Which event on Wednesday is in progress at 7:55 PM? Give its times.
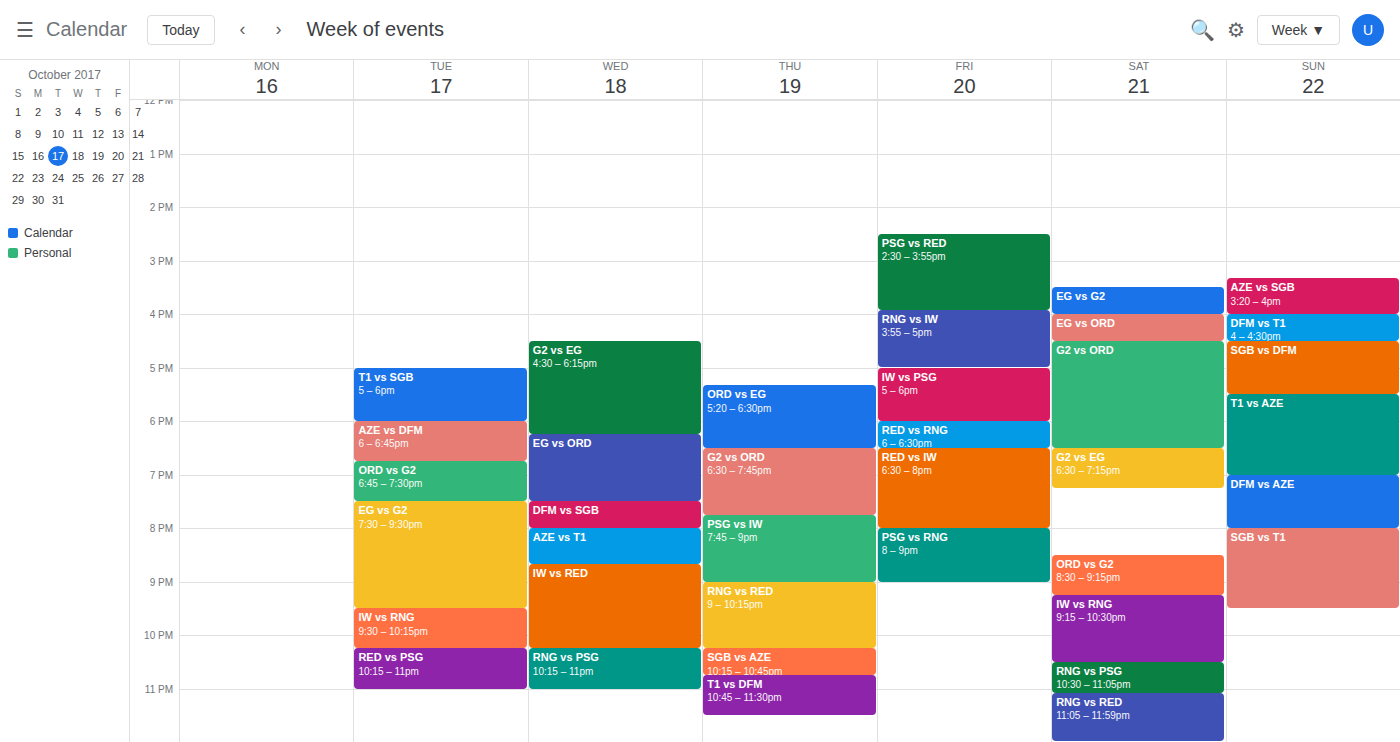
"DFM vs SGB", 7:30 PM to 8:00 PM